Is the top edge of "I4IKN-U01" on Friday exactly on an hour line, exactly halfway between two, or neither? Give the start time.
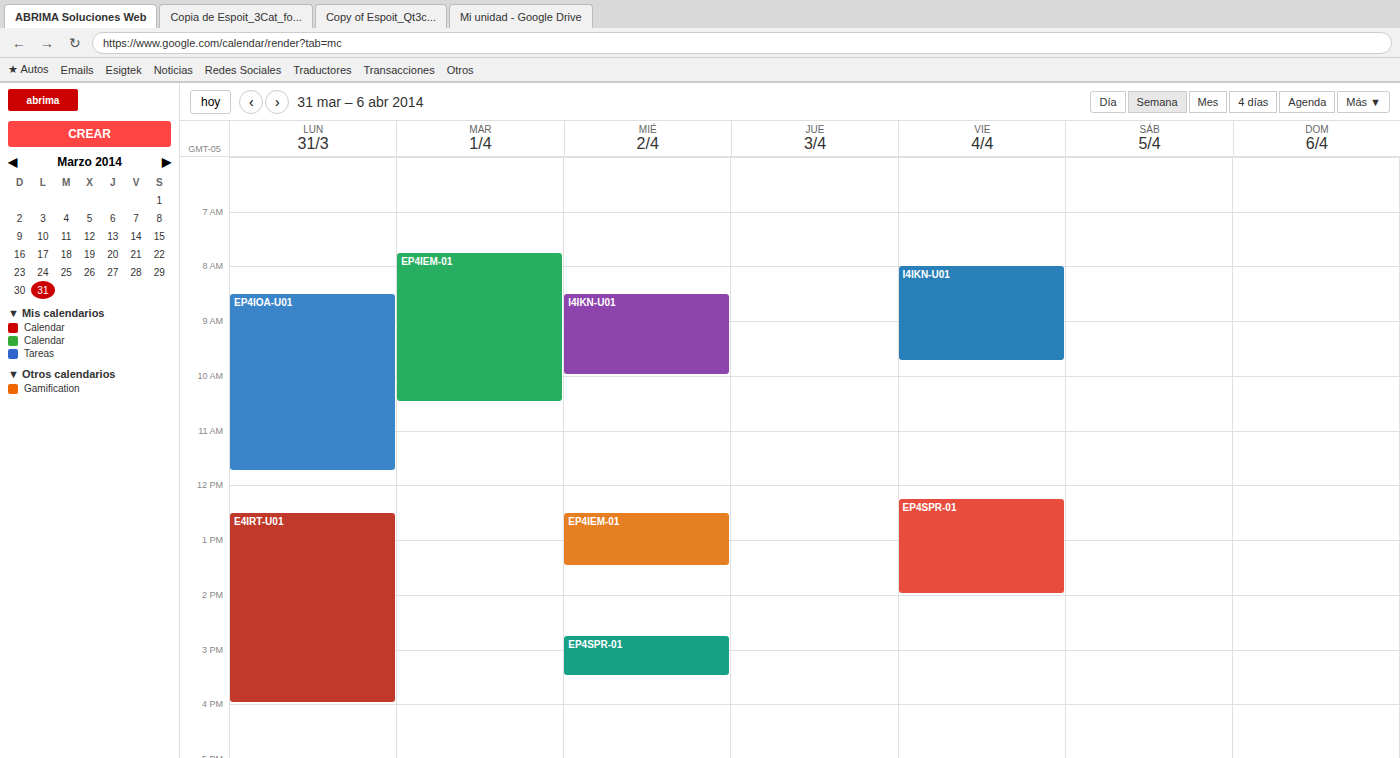
8:00 AM -- exactly on the 8 AM line.